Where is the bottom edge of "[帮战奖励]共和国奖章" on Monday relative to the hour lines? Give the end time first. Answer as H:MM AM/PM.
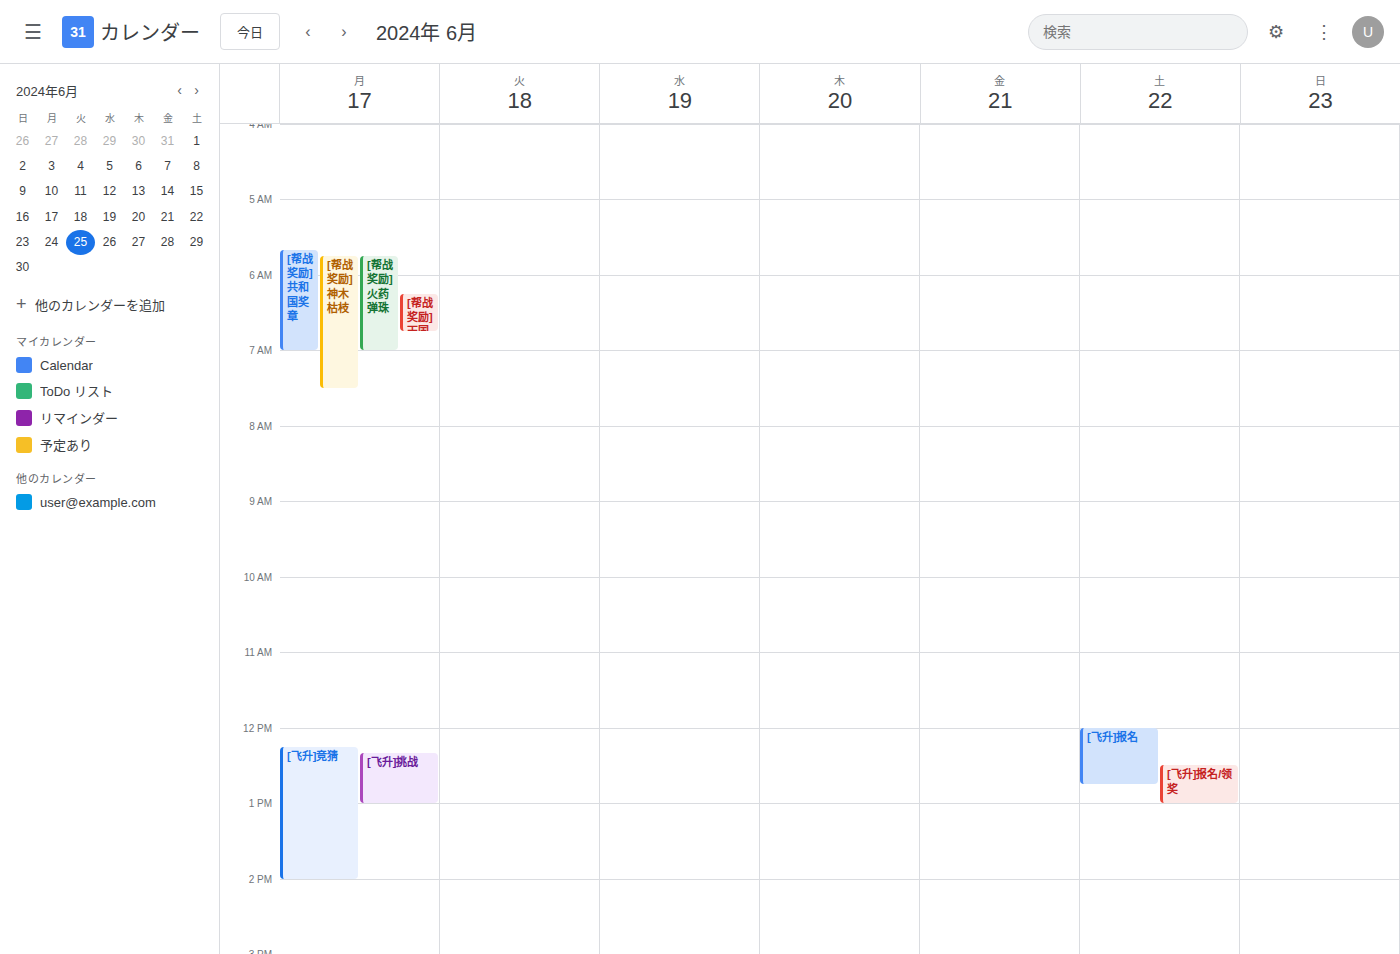
7:00 AM -- exactly on the 7 AM line.